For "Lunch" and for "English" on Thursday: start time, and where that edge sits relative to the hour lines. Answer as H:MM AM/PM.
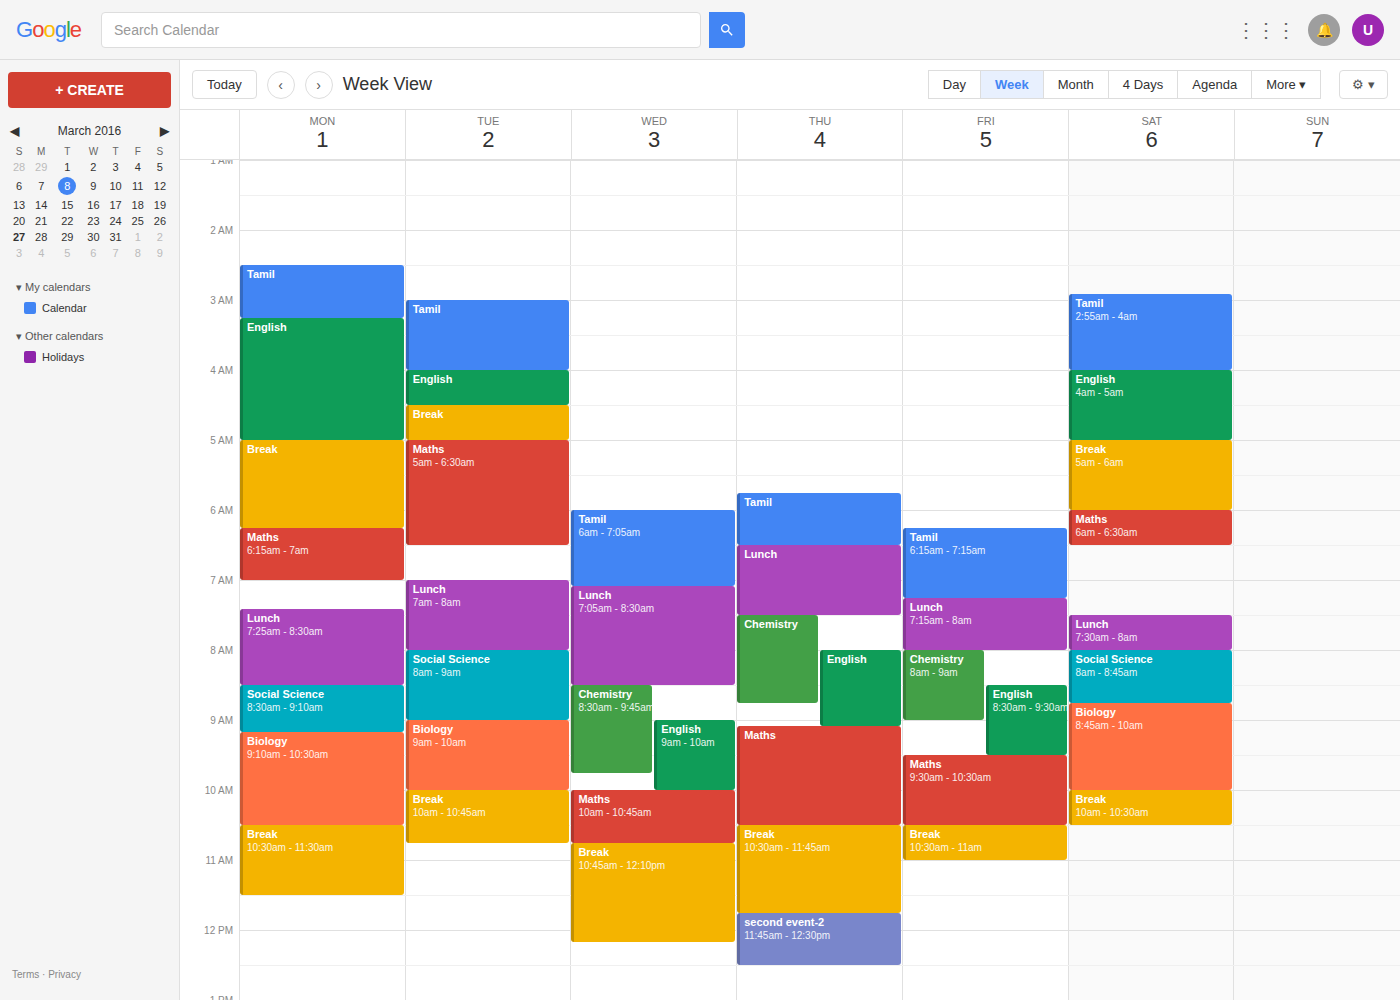
"Lunch": 6:30 AM, halfway between the 6 AM and 7 AM lines. "English": 8:00 AM, exactly on the 8 AM line.